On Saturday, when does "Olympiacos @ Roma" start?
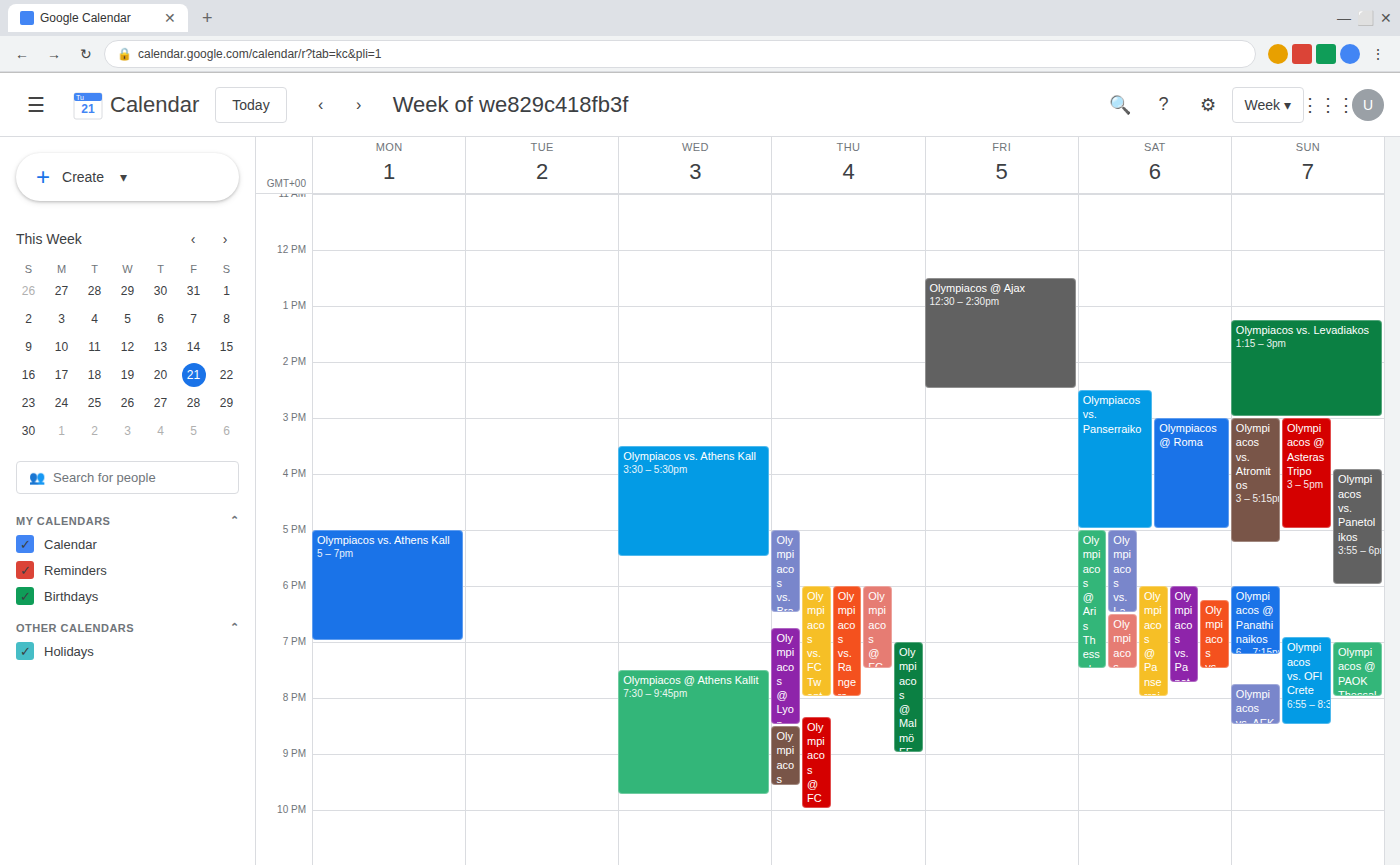
15:00